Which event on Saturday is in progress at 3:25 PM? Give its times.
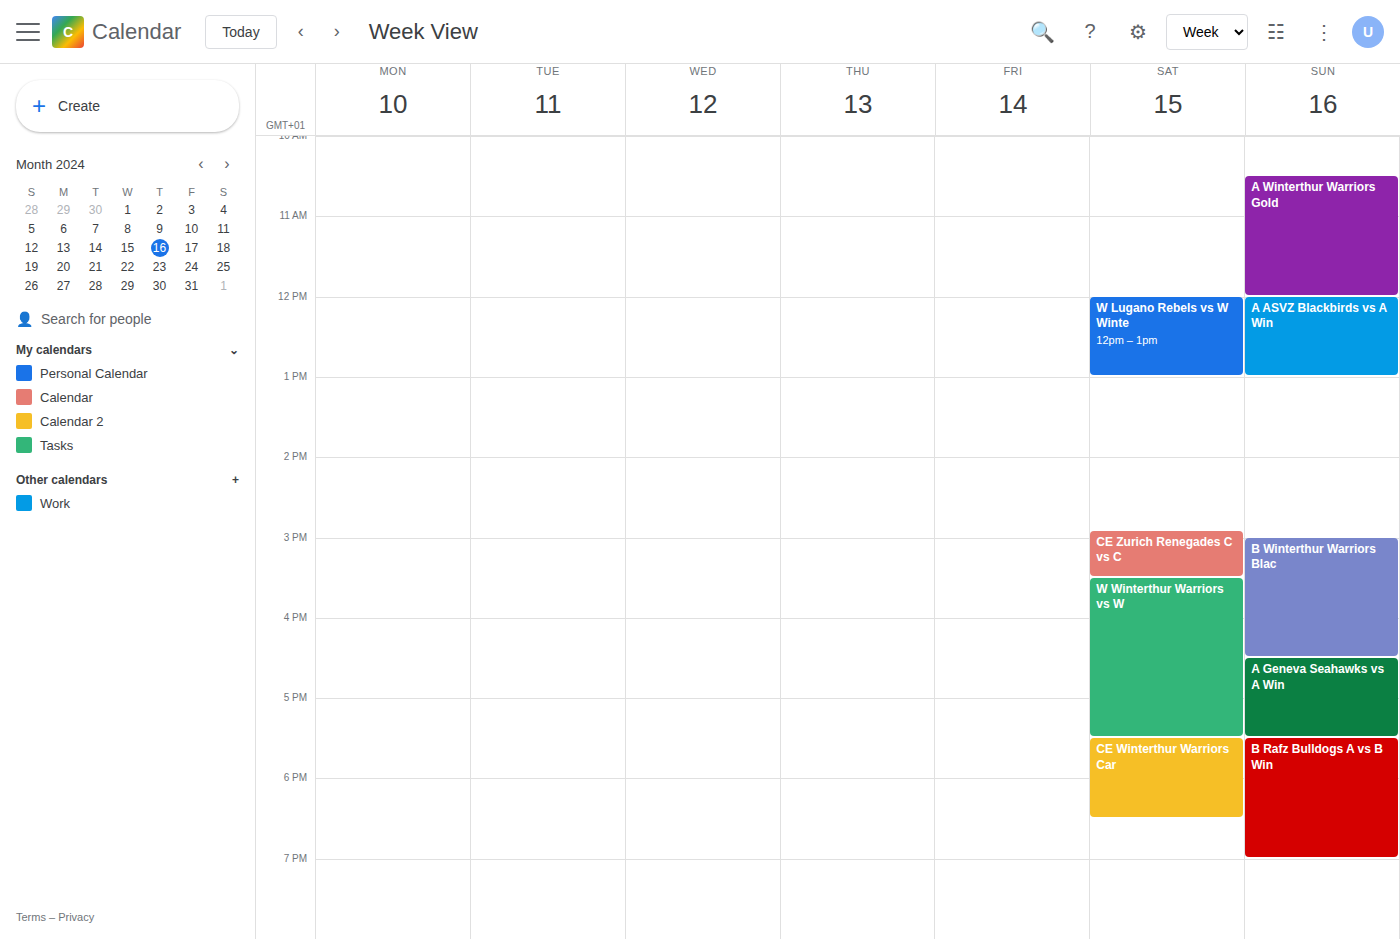
"CE Zurich Renegades C vs C", 2:55 PM to 3:30 PM